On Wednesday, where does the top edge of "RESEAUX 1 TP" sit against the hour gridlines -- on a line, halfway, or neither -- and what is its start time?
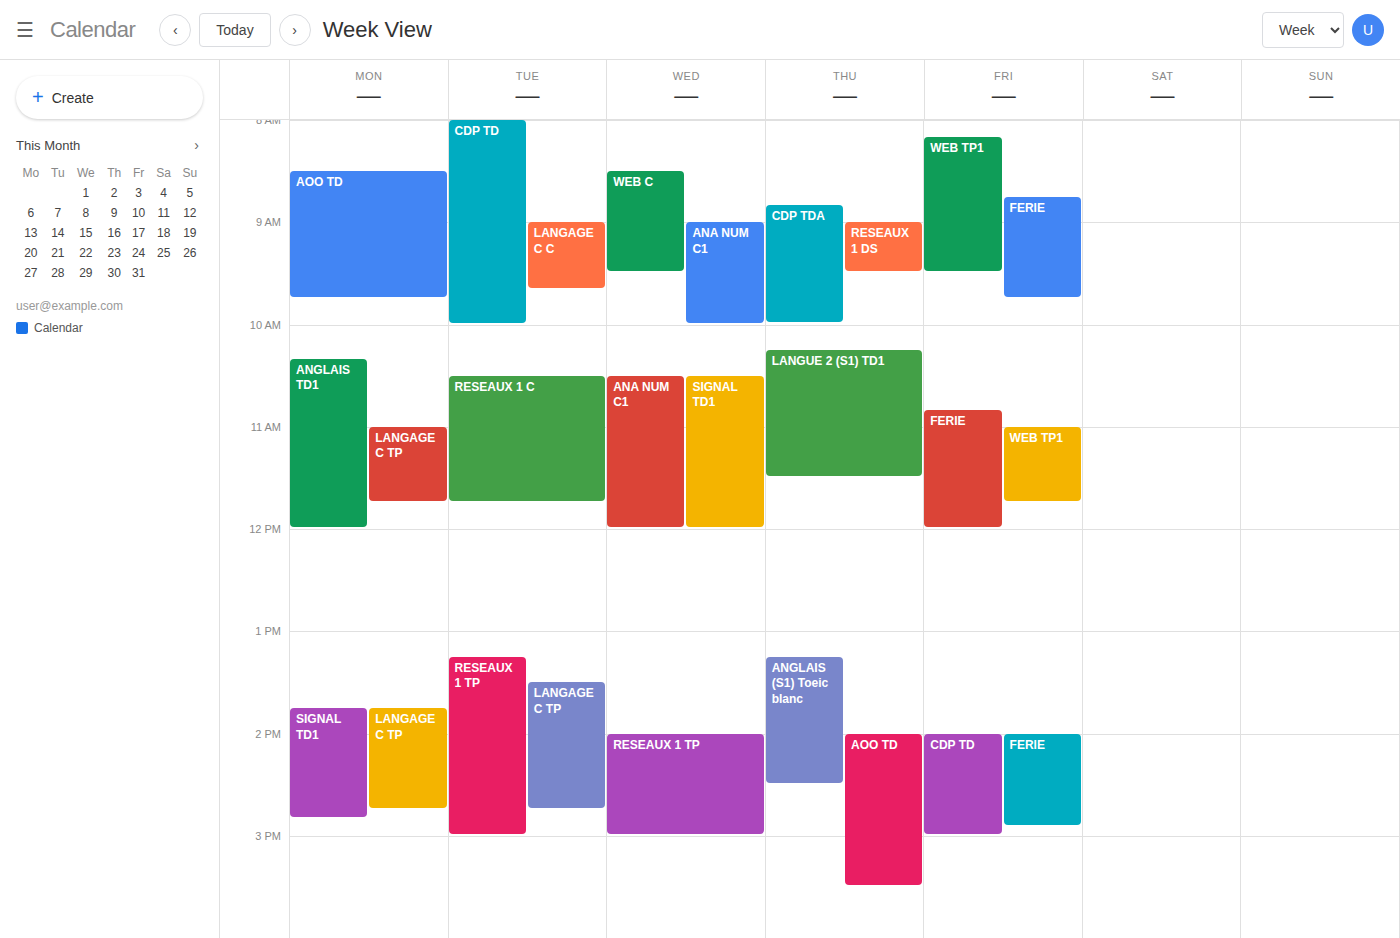
2:00 PM -- exactly on the 2 PM line.